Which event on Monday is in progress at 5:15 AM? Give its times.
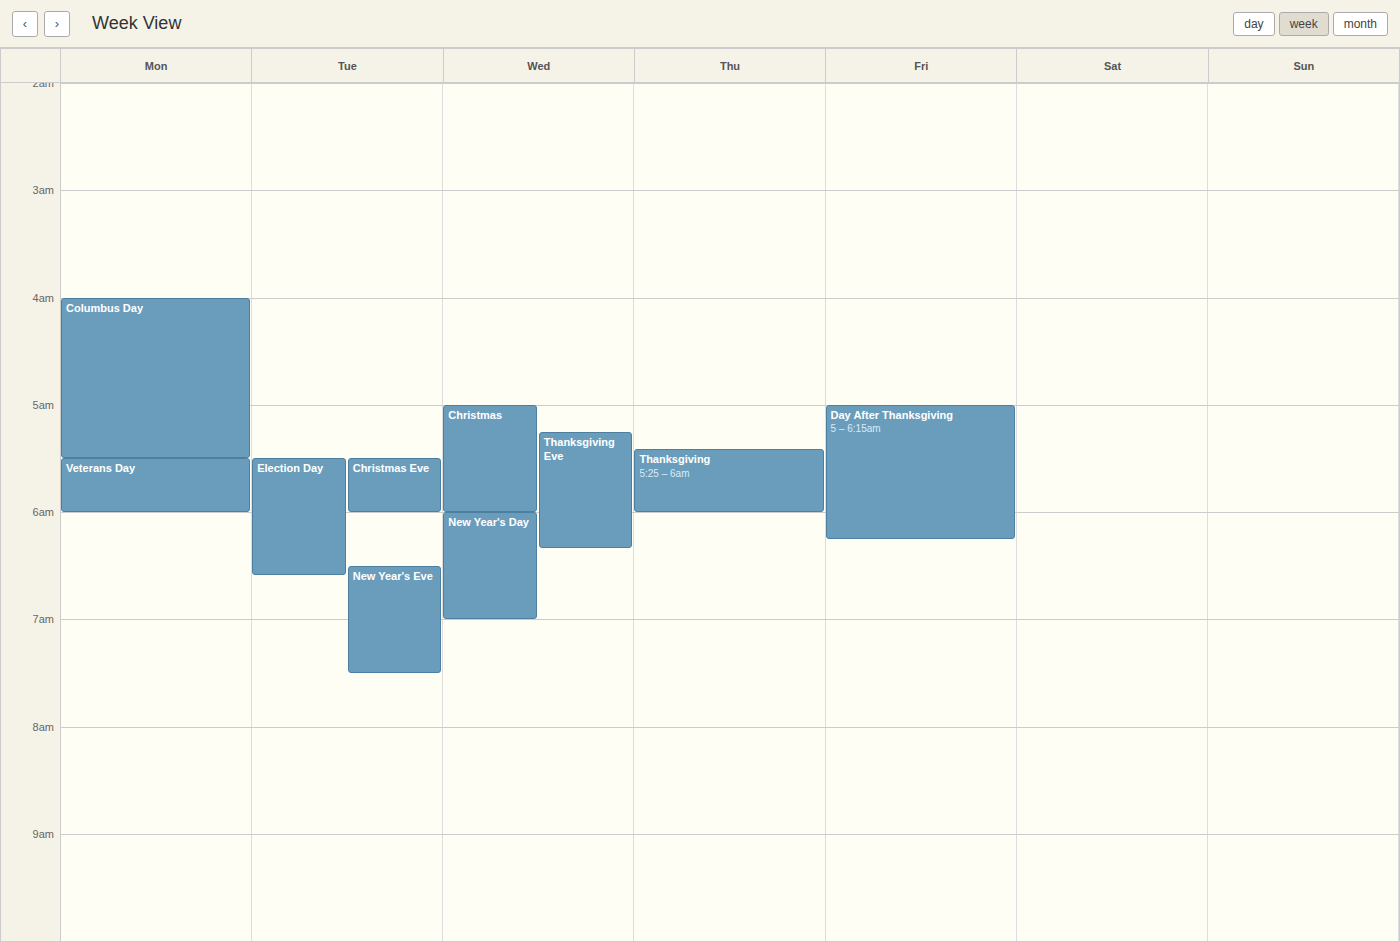
"Columbus Day", 4:00 AM to 5:30 AM